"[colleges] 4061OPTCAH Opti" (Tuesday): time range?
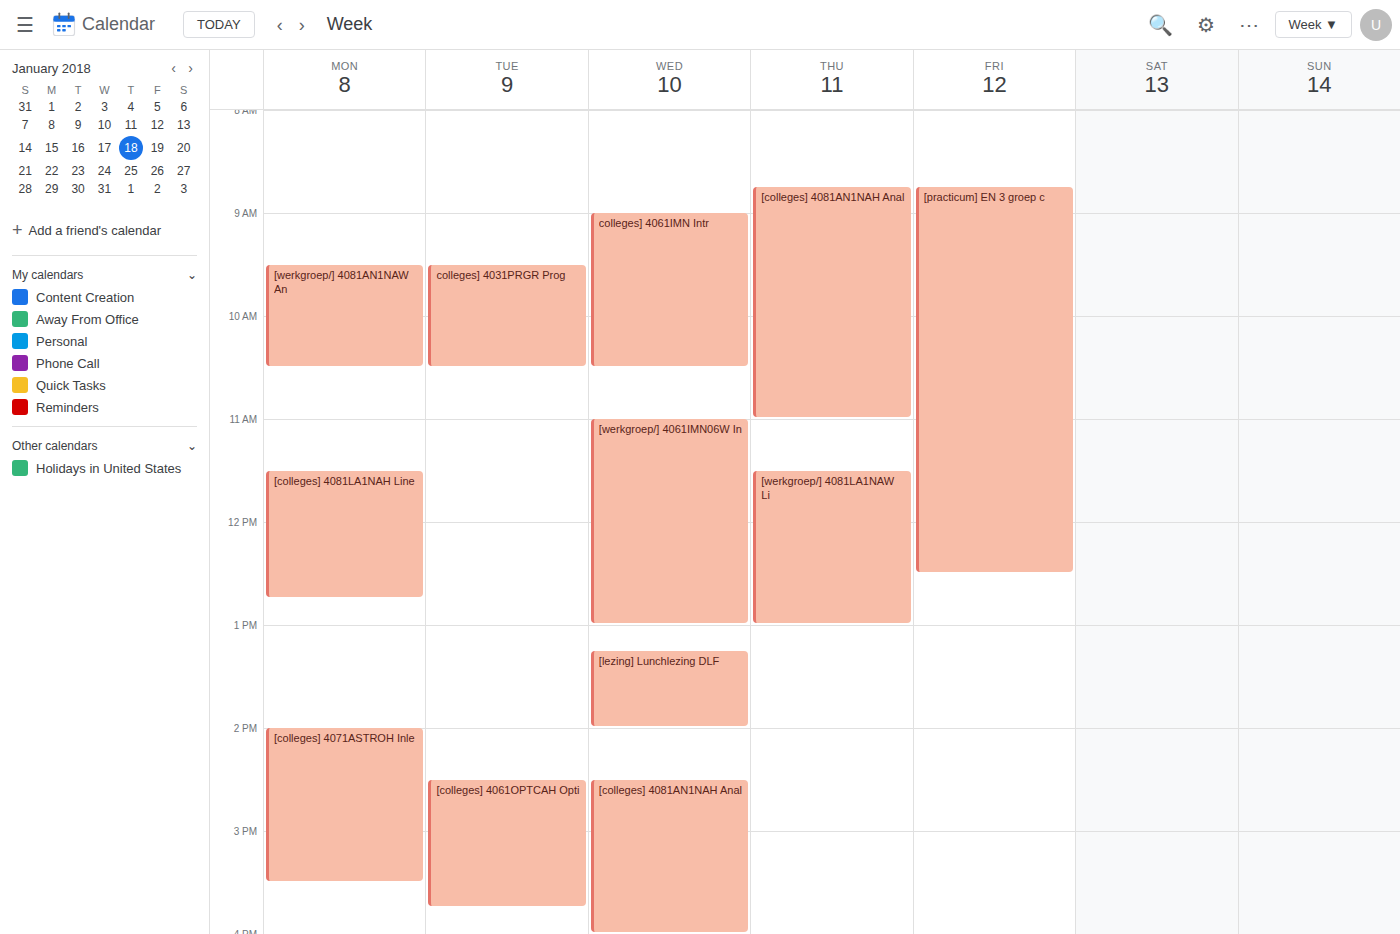
2:30 PM to 3:45 PM